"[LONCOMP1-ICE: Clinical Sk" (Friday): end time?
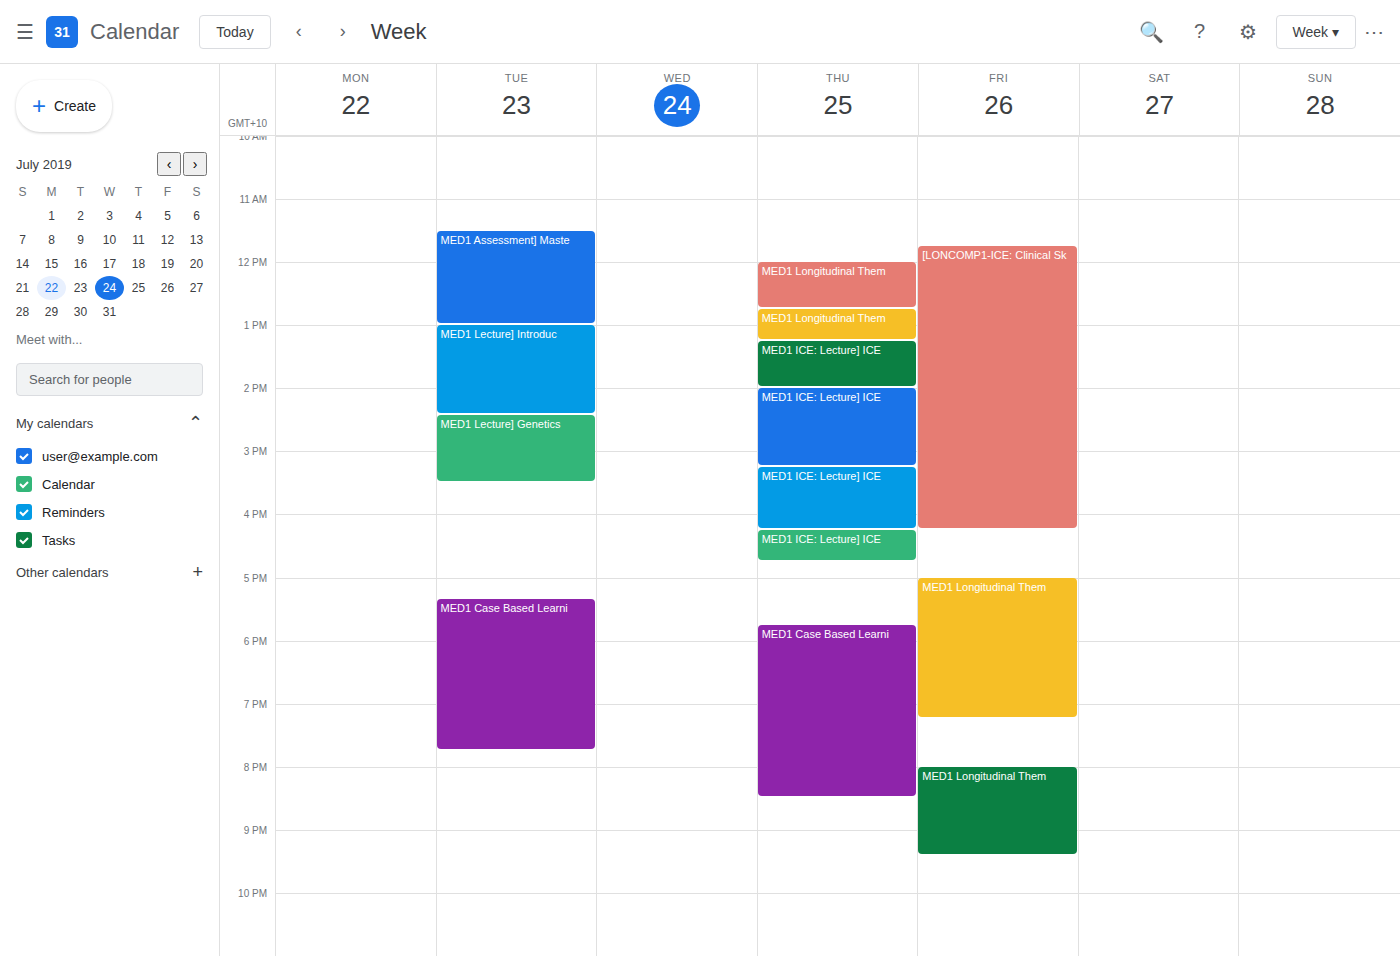
4:15 PM